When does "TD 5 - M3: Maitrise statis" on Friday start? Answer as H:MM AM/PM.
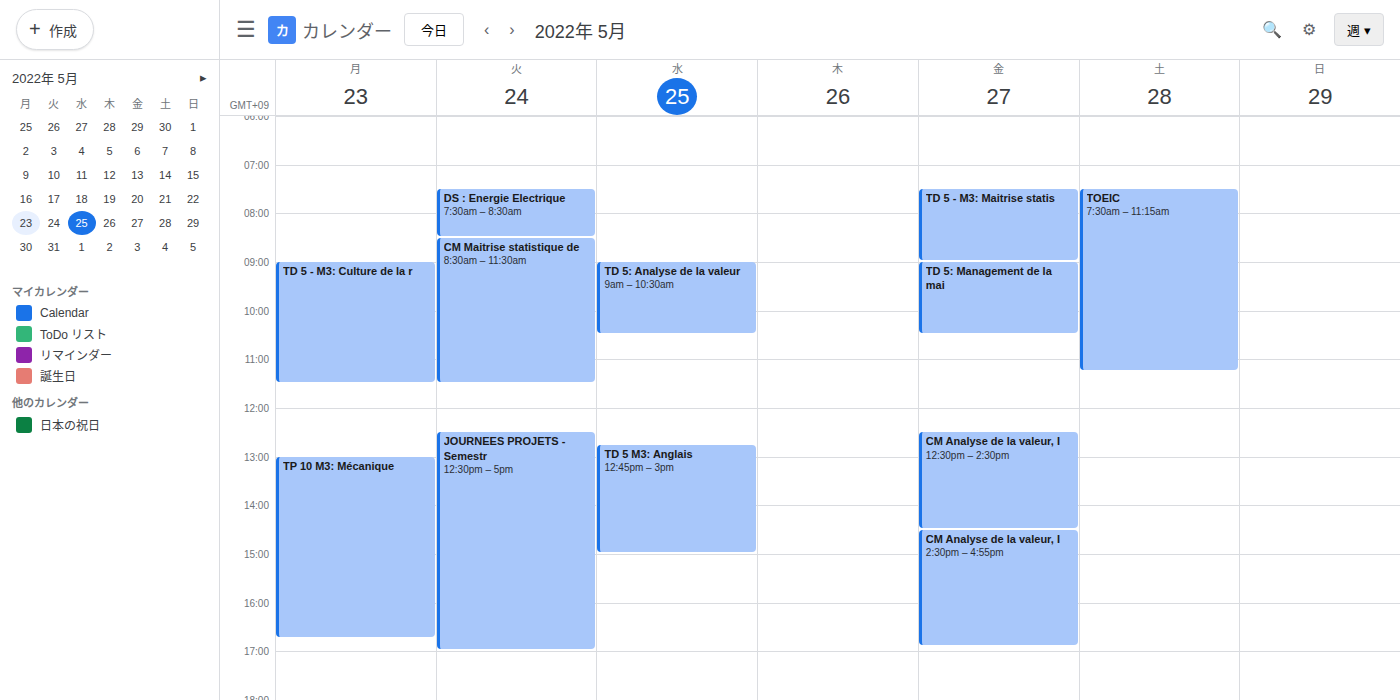
7:30 AM